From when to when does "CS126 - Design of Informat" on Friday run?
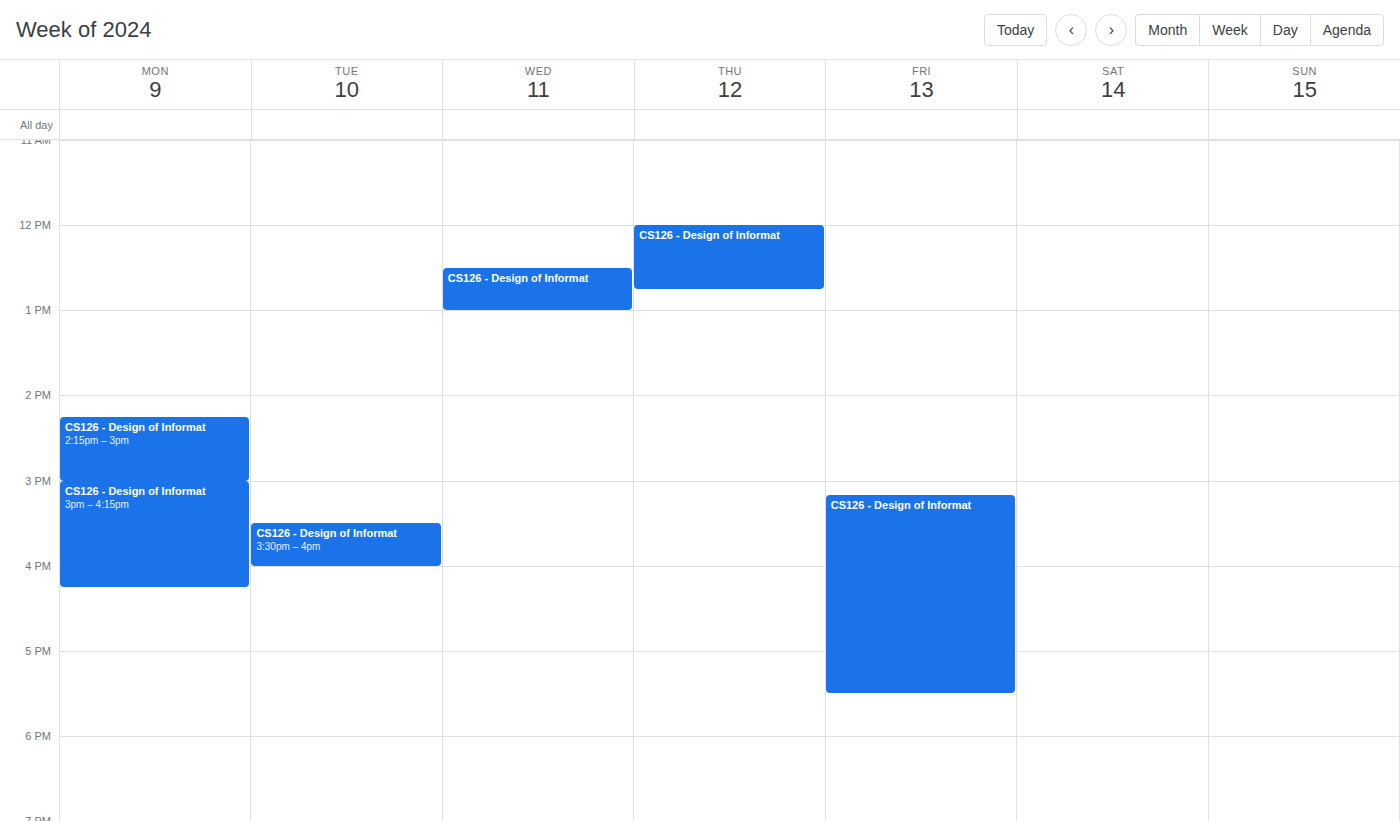
3:10 PM to 5:30 PM